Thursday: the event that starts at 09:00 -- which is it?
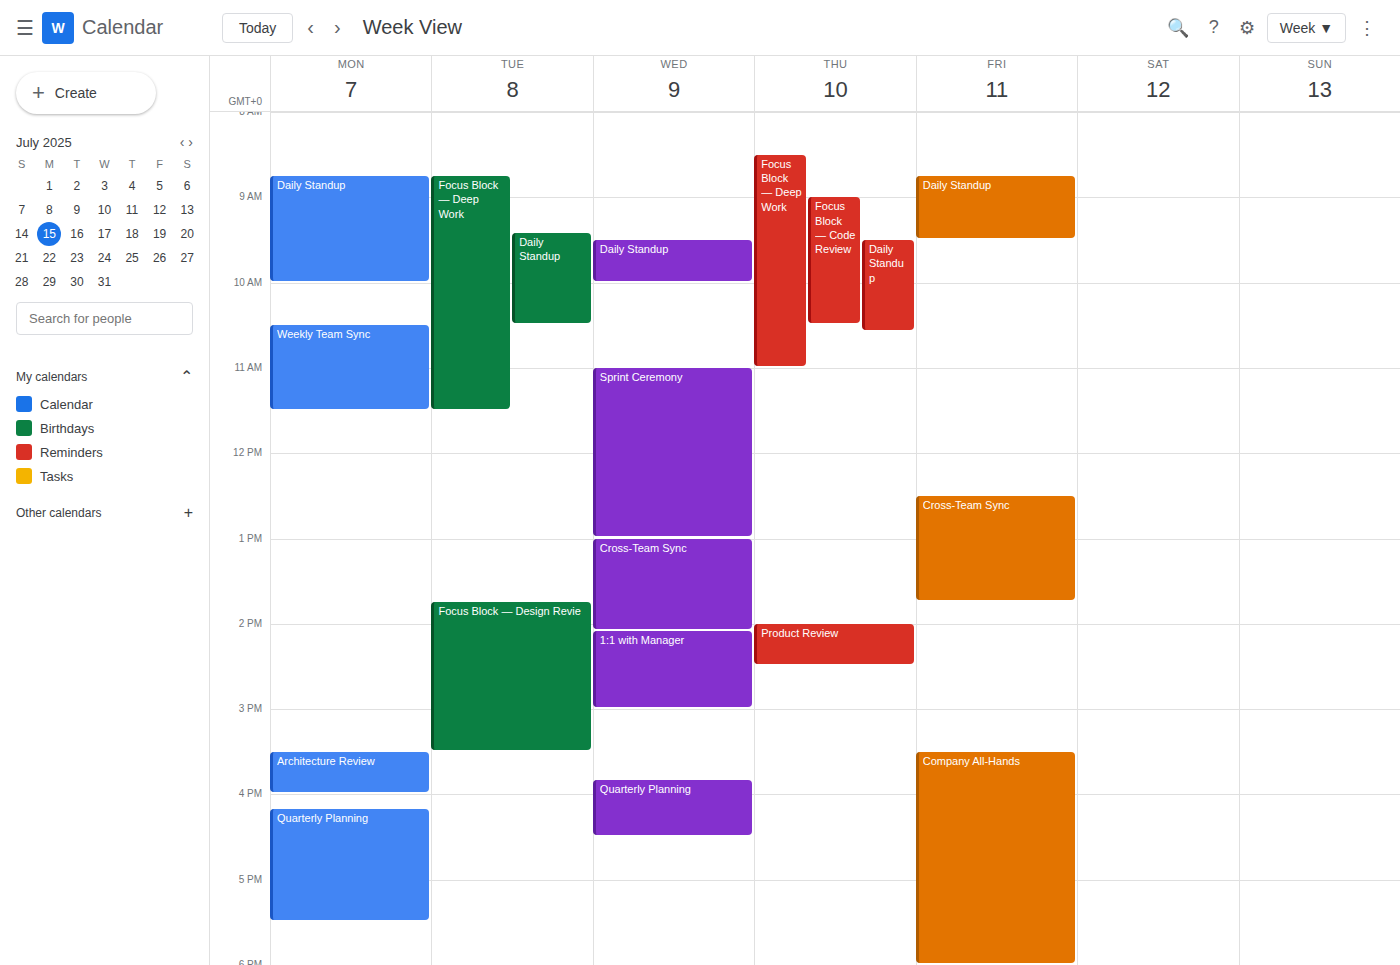
"Focus Block — Code Review"